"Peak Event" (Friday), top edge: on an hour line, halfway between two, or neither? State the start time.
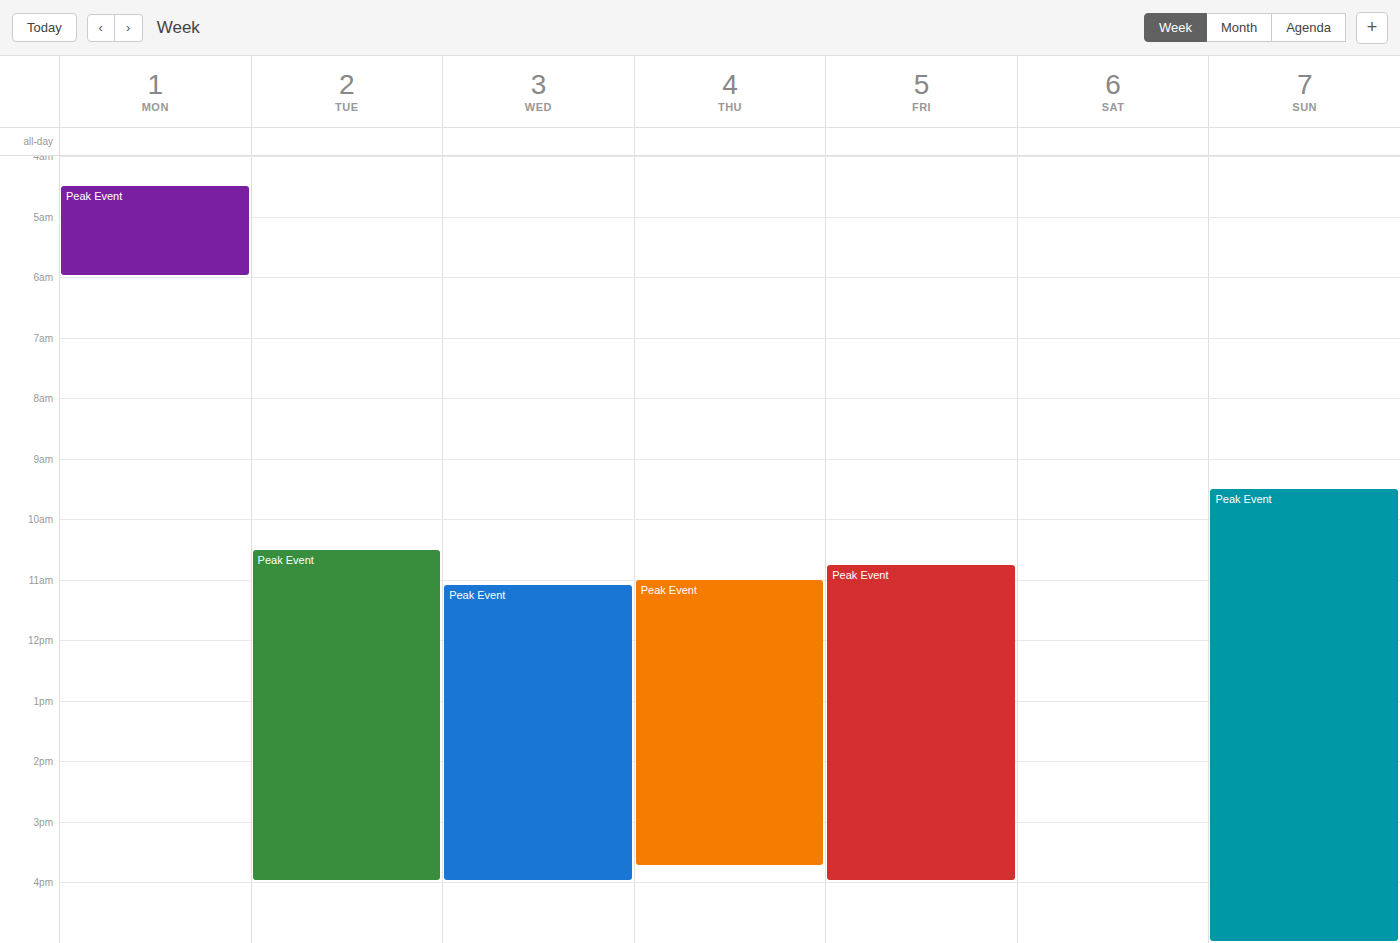
10:45 AM -- neither: three quarters of the way from the 10 AM line to the 11 AM line.